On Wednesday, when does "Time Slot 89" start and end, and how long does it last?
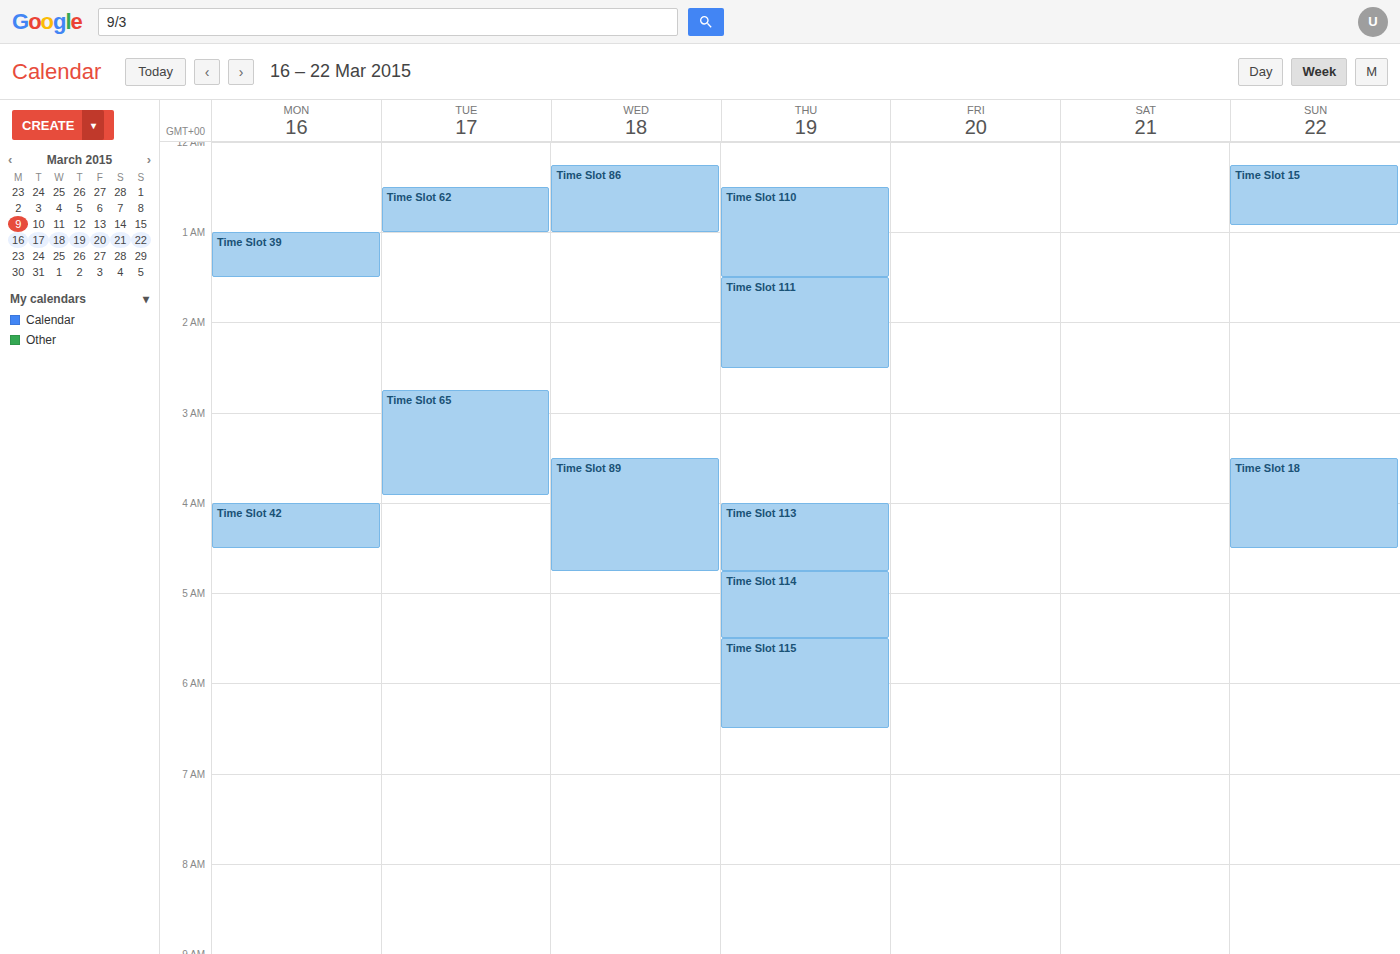
3:30 AM to 4:45 AM, 1 hour 15 minutes